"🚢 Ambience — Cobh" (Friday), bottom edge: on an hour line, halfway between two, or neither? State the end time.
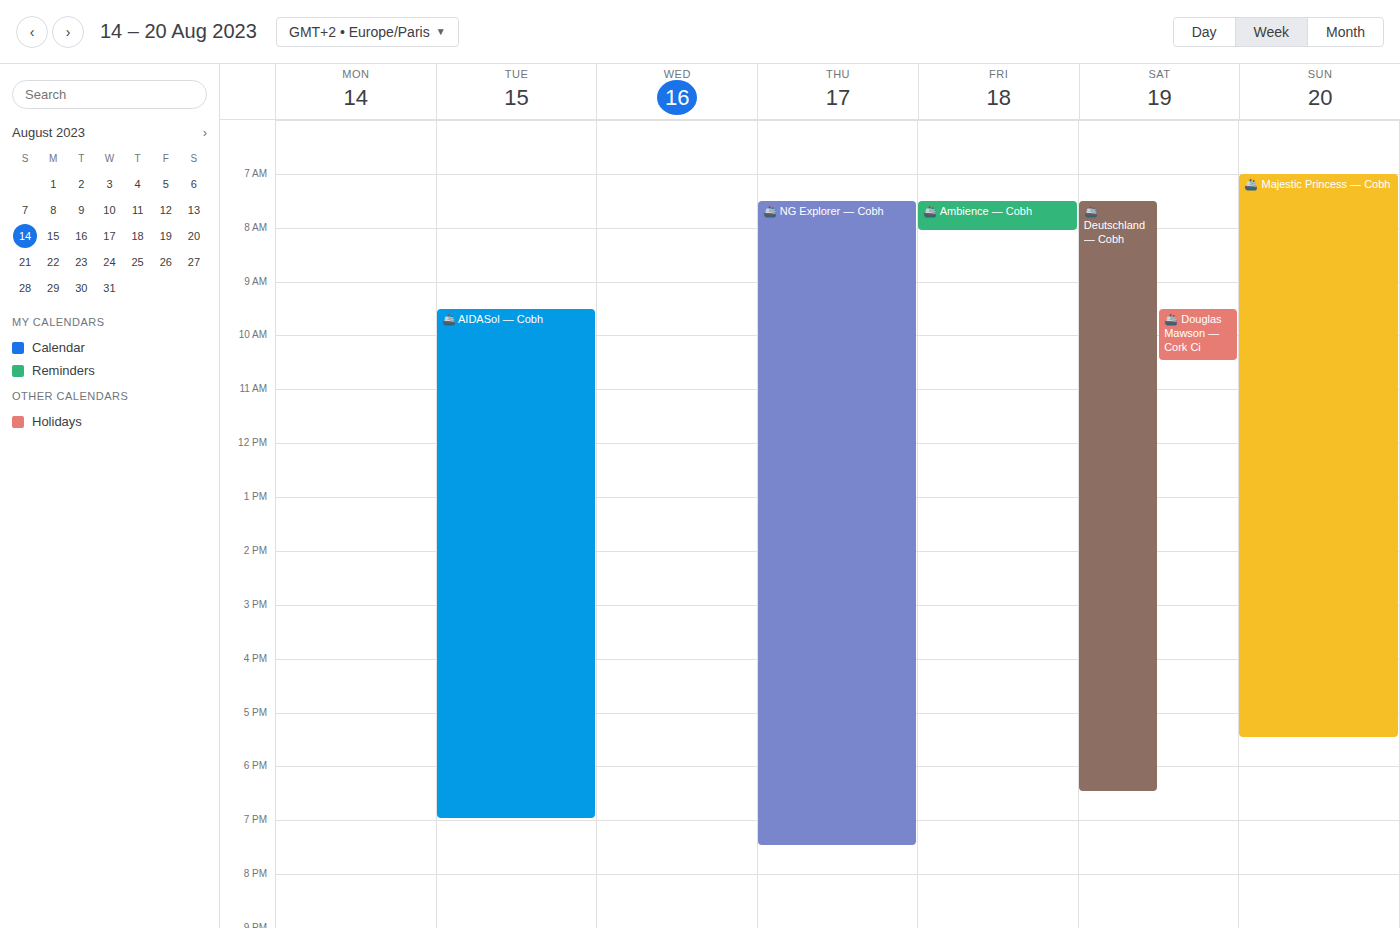
8:05 AM -- neither: 5 minutes below the 8 AM line and 55 minutes above the 9 AM line.